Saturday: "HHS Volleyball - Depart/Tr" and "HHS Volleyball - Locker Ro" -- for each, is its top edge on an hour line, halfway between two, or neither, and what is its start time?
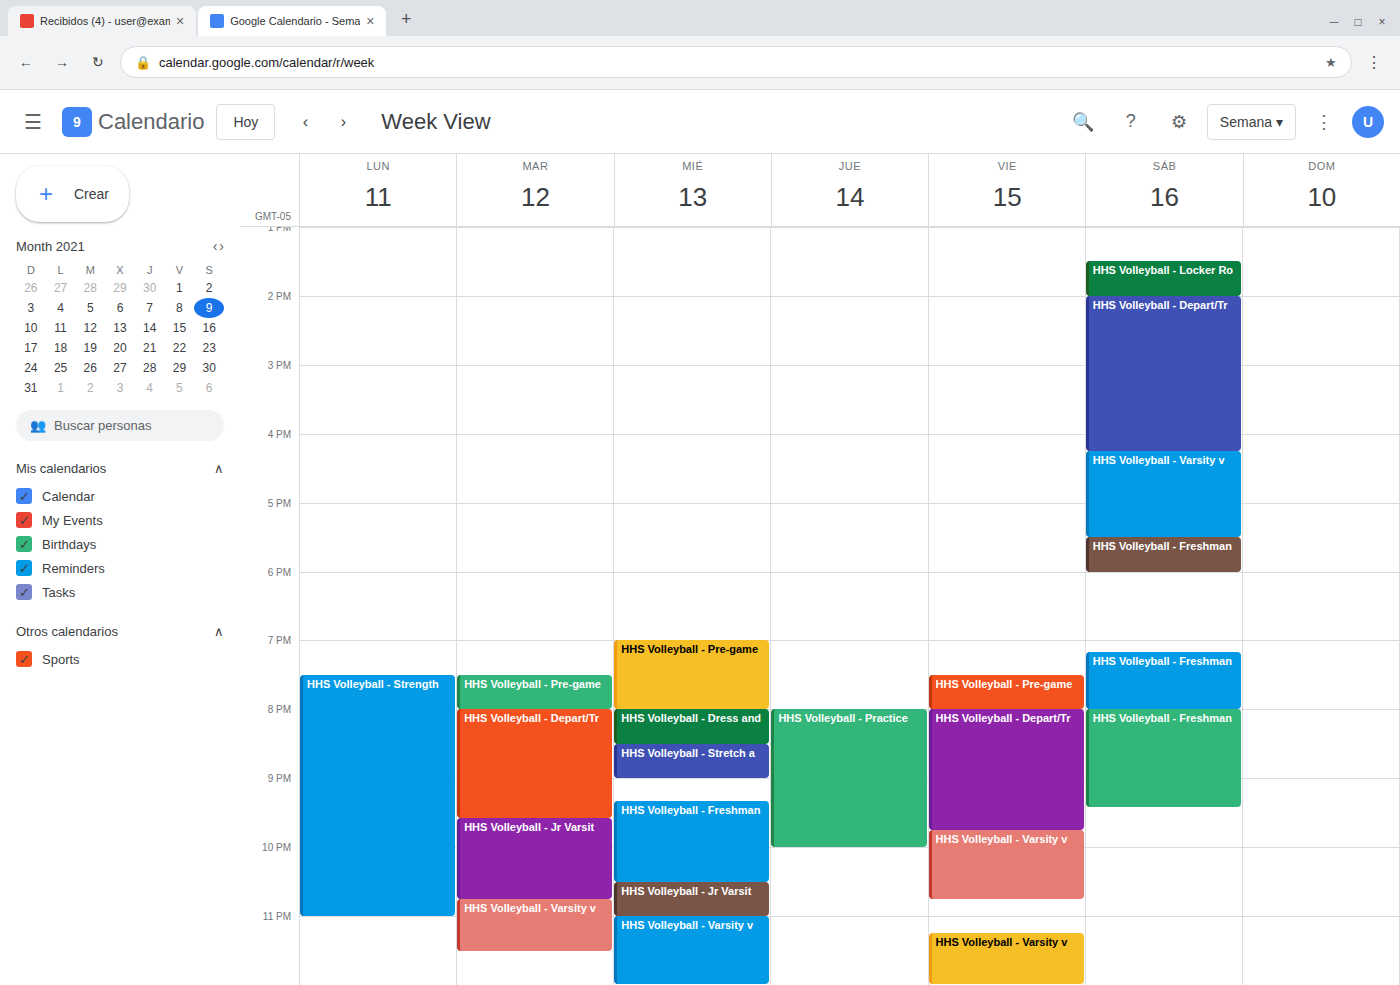
"HHS Volleyball - Depart/Tr": 2:00 PM, exactly on the 2 PM line. "HHS Volleyball - Locker Ro": 1:30 PM, halfway between the 1 PM and 2 PM lines.